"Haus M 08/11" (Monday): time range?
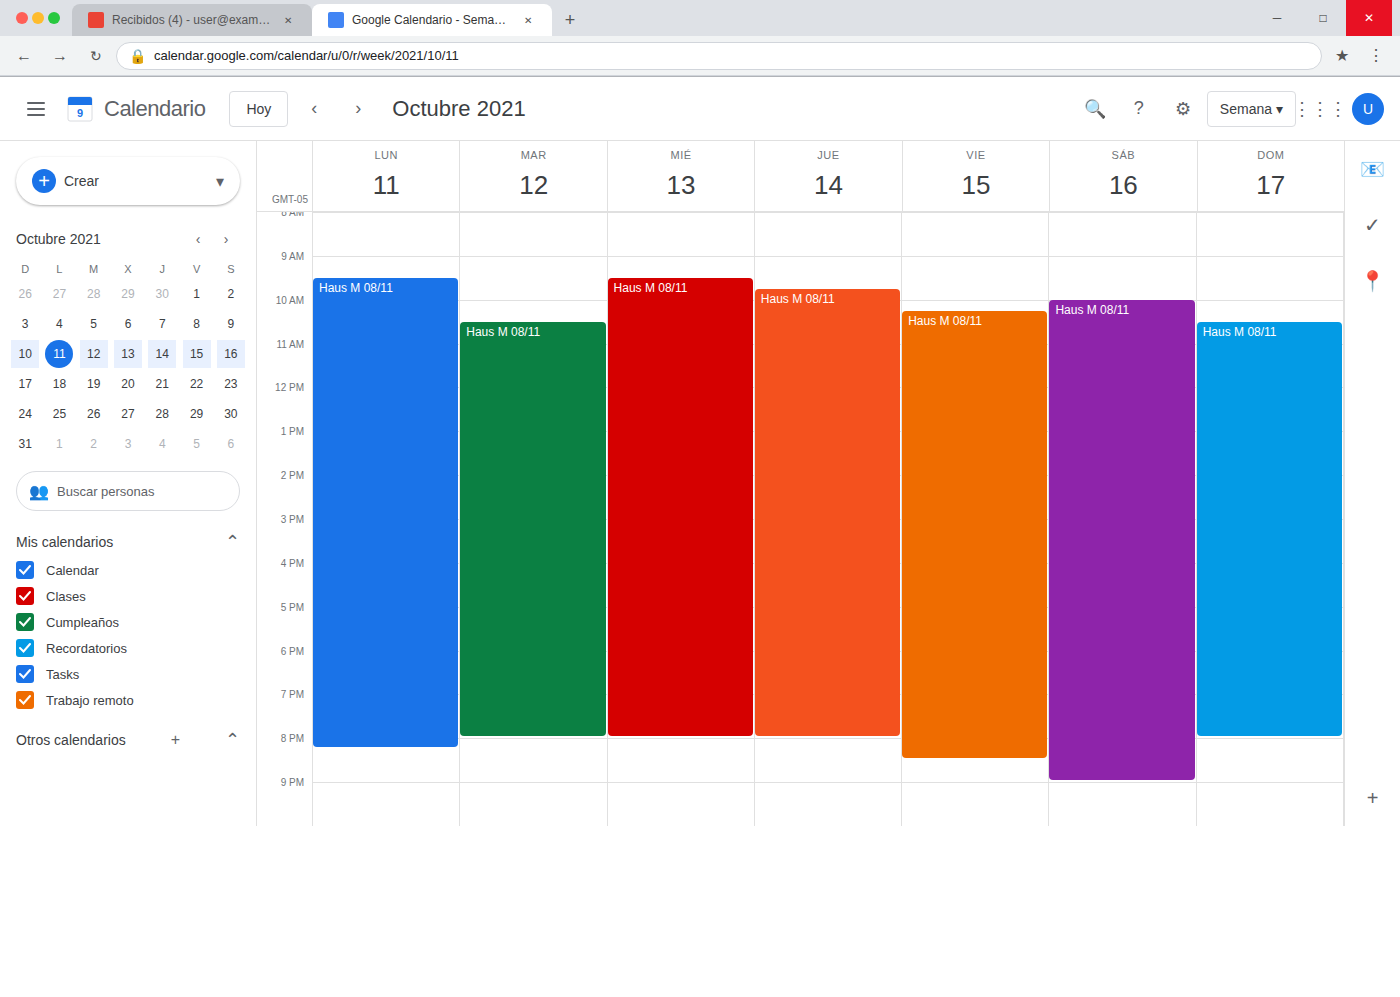
9:30 AM to 8:15 PM